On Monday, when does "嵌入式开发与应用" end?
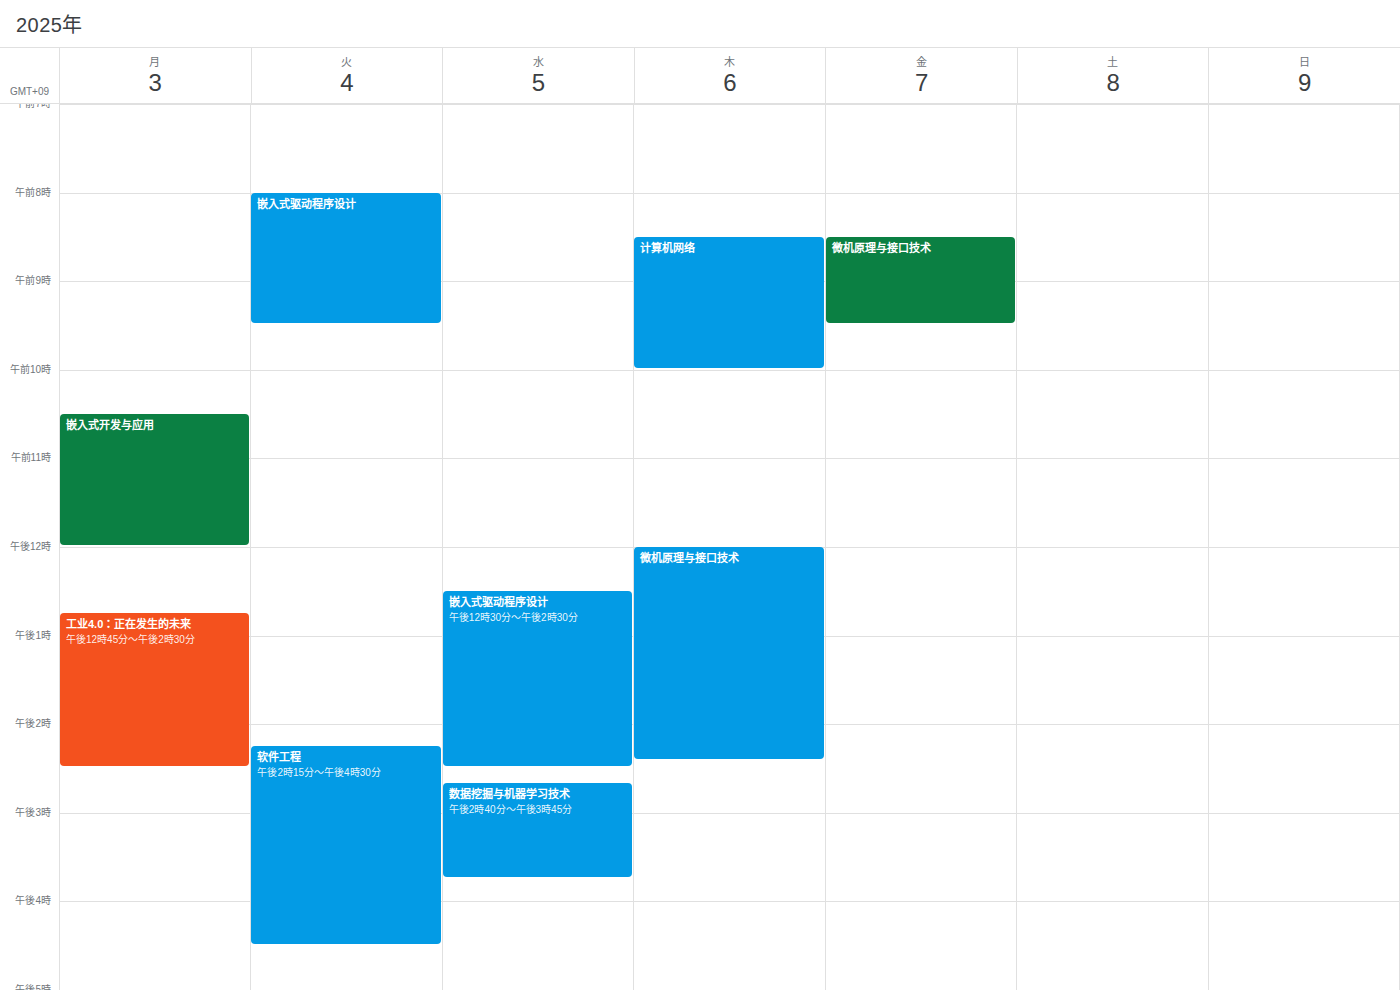
12:00 PM